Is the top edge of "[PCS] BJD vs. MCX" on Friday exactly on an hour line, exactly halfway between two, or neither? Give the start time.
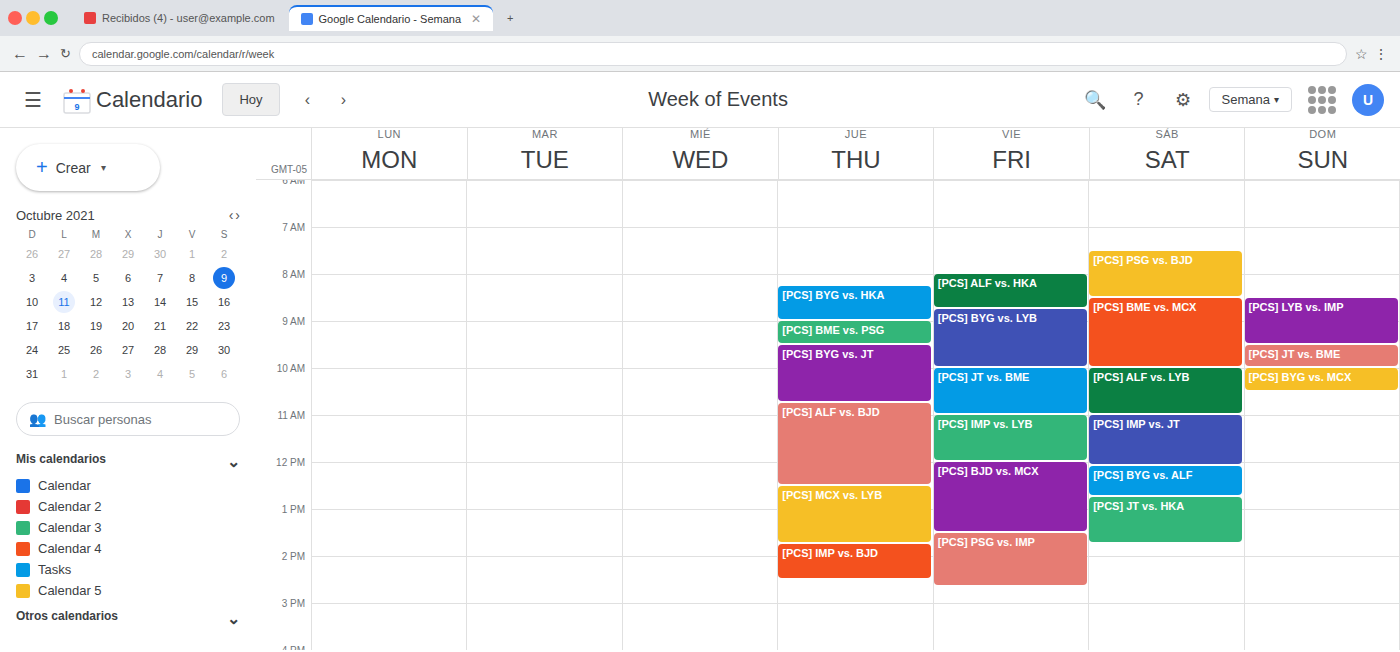
12:00 PM -- exactly on the 12 PM line.